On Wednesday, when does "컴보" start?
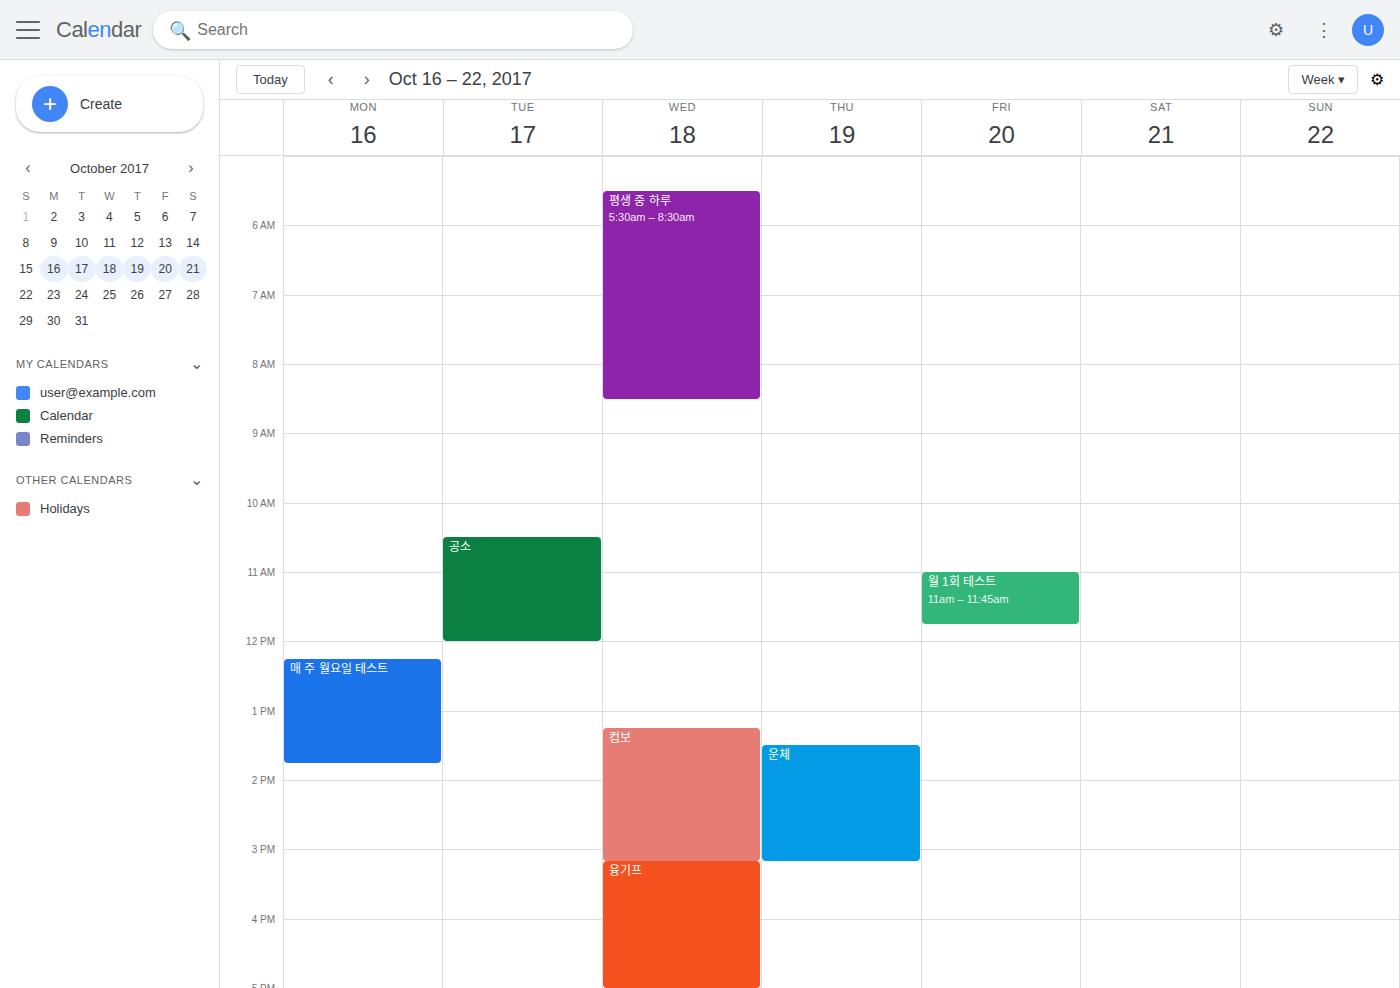
1:15 PM